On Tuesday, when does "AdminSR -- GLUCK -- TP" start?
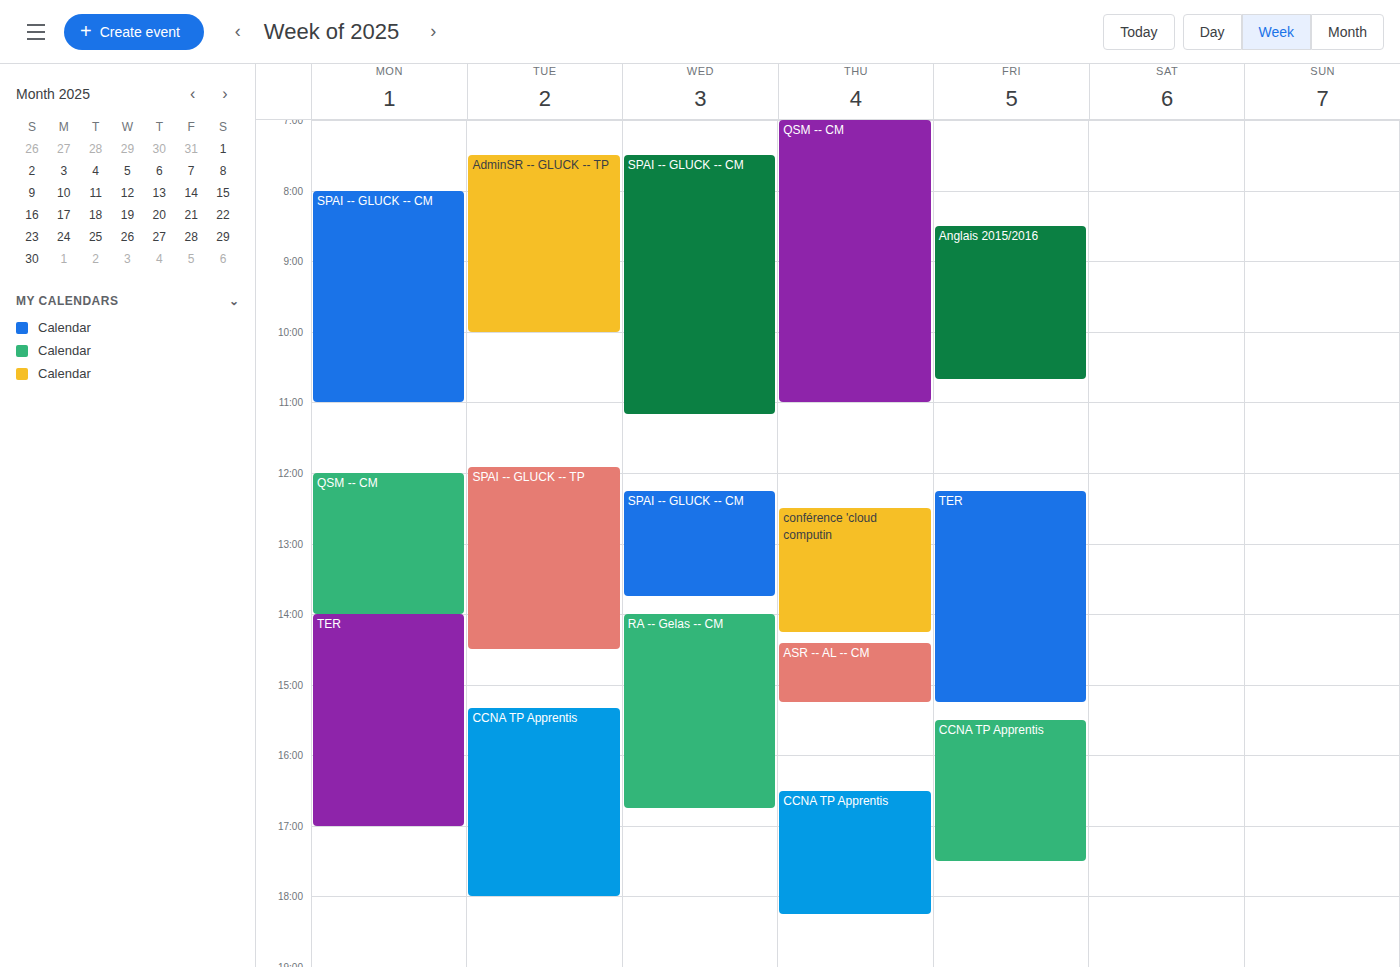
7:30 AM